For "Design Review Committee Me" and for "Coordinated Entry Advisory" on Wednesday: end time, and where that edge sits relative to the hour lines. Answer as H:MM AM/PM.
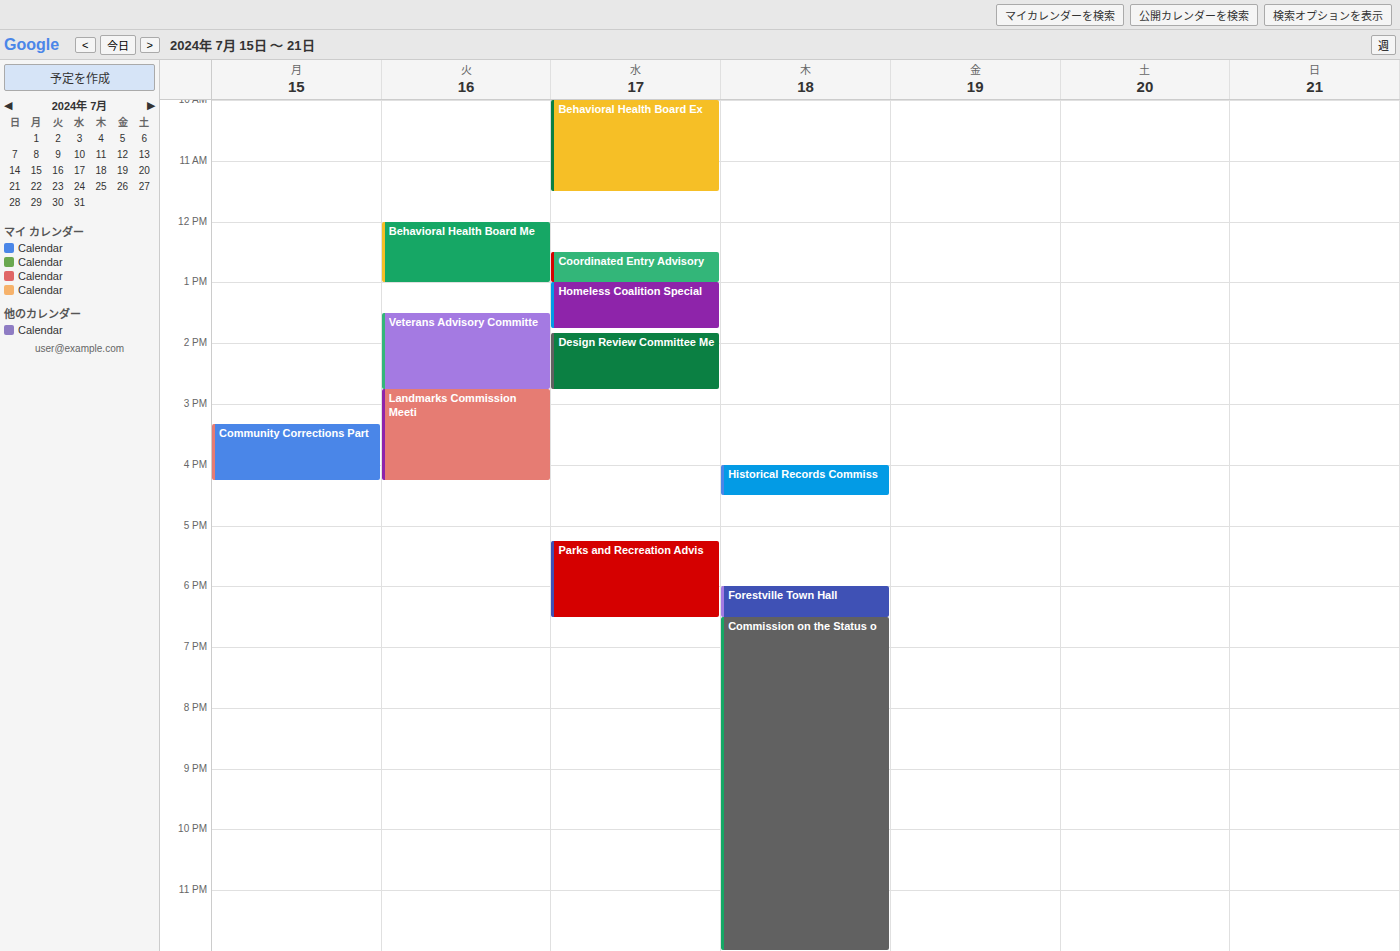
"Design Review Committee Me": 2:45 PM, neither: three quarters of the way from the 2 PM line to the 3 PM line. "Coordinated Entry Advisory": 1:00 PM, exactly on the 1 PM line.